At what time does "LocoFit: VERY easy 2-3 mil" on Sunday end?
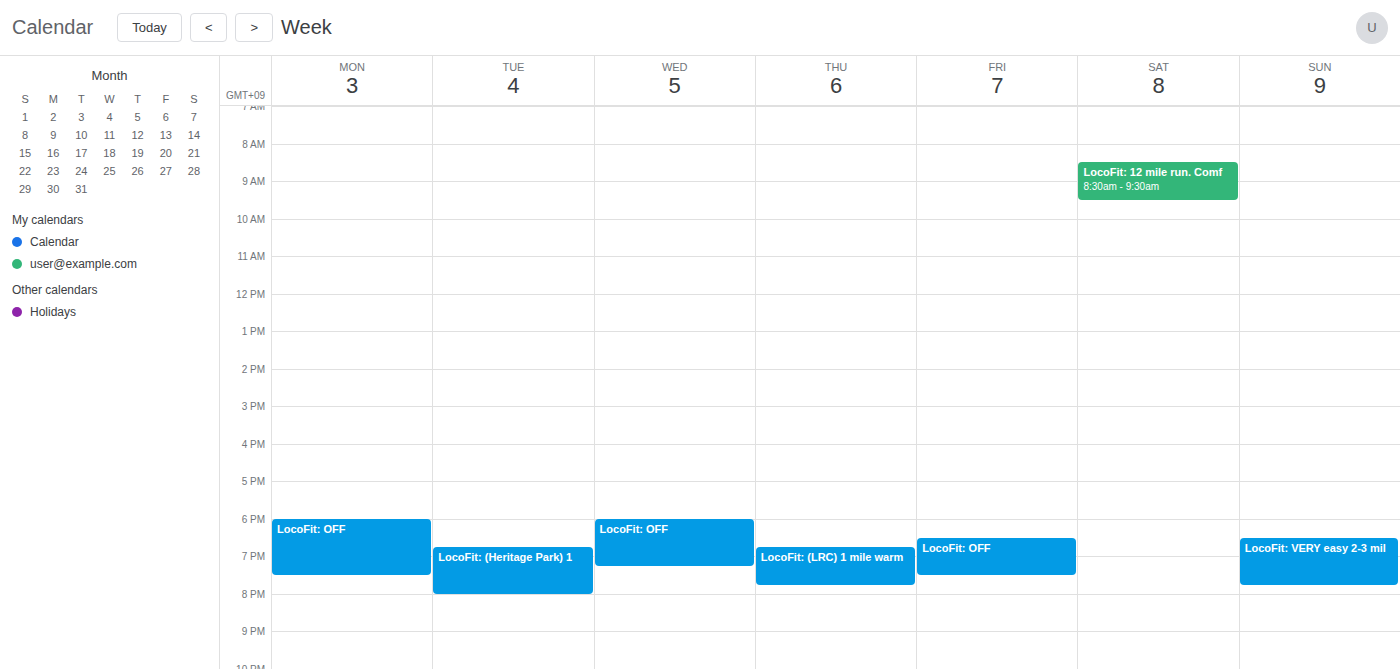
7:45 PM